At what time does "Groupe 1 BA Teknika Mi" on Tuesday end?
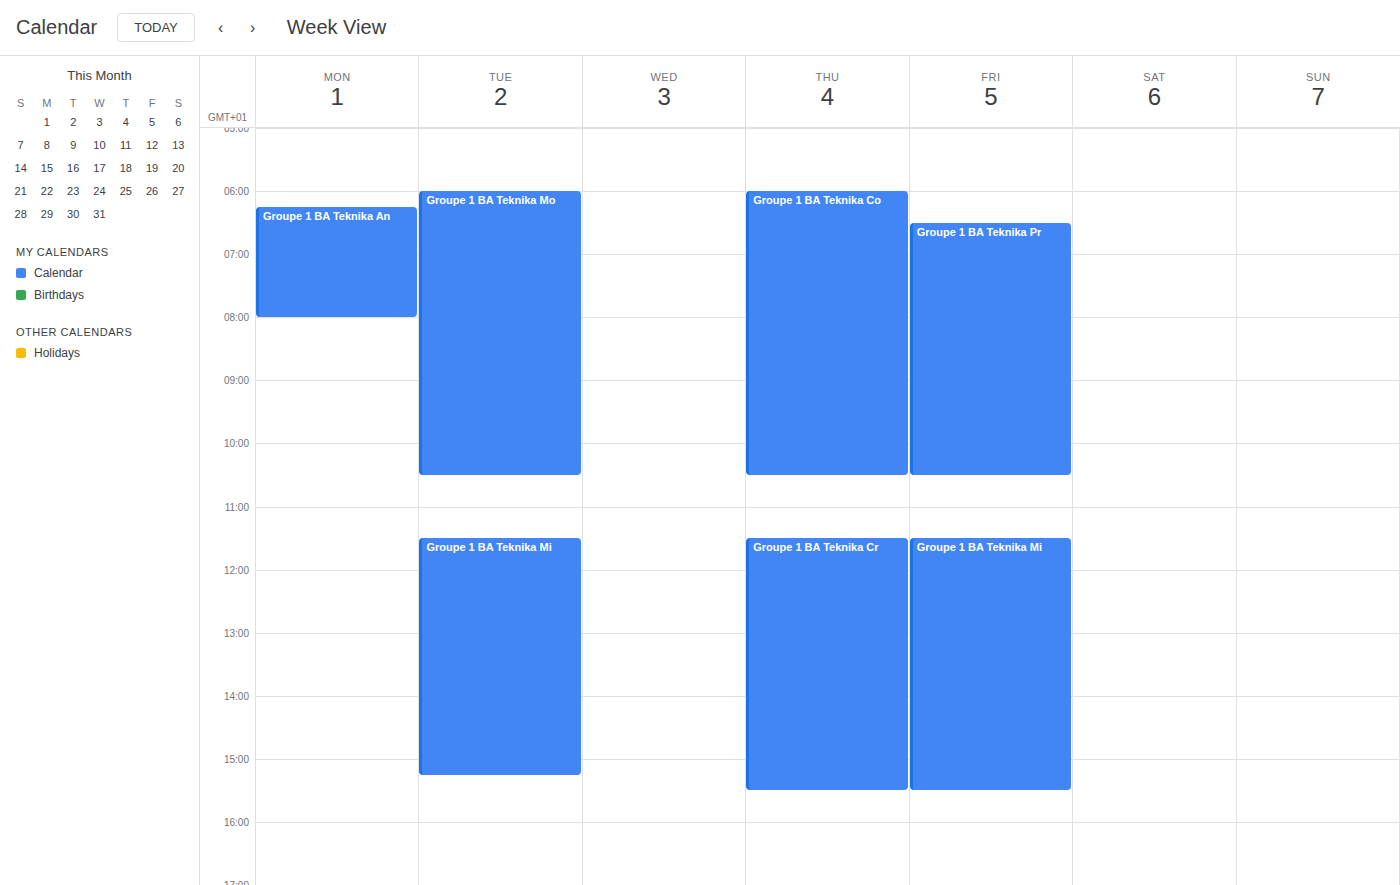
3:15 PM